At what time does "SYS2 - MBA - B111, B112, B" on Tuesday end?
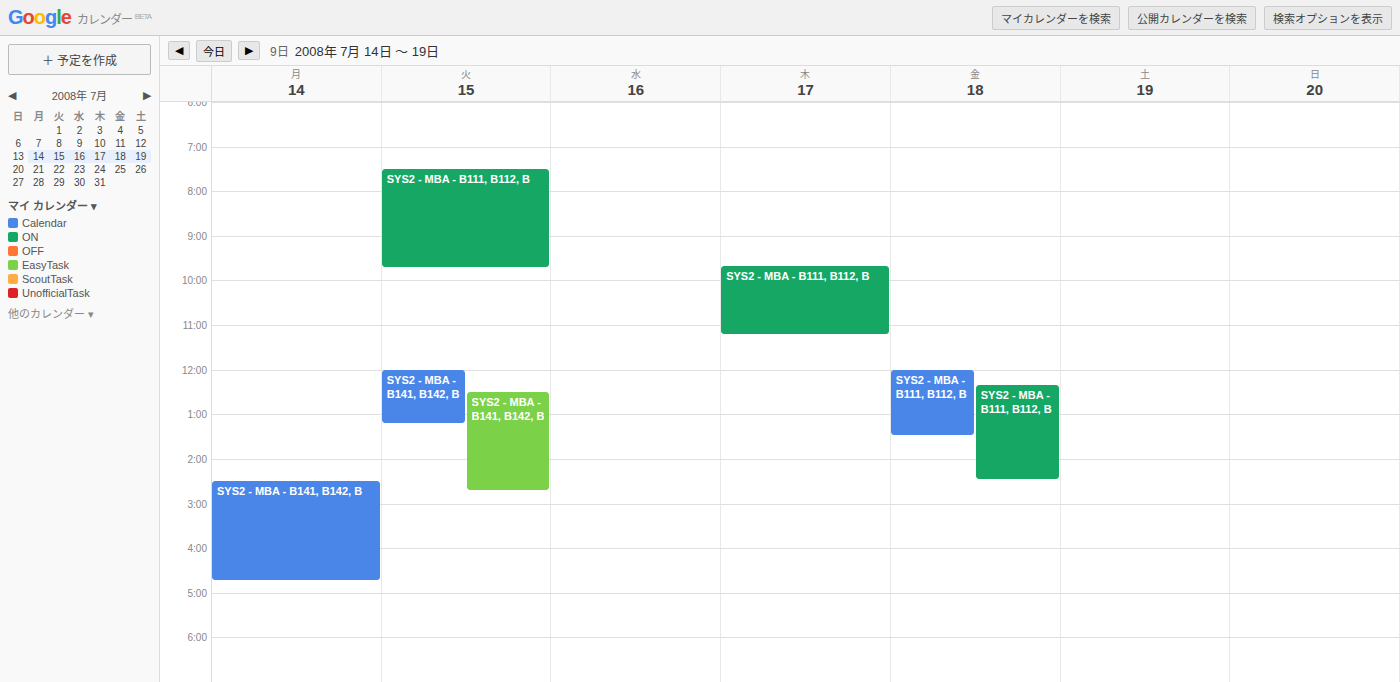
9:45 AM